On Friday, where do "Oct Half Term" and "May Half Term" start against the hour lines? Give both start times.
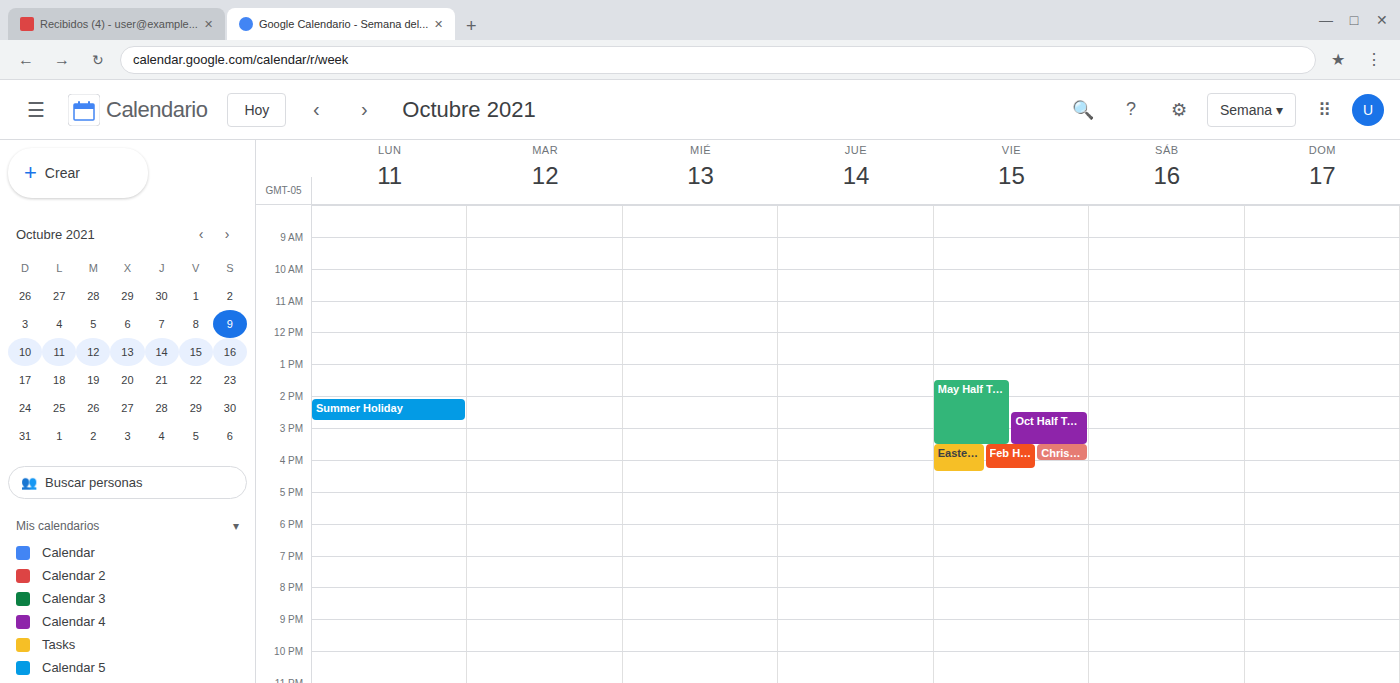
"Oct Half Term": 2:30 PM, halfway between the 2 PM and 3 PM lines. "May Half Term": 1:30 PM, halfway between the 1 PM and 2 PM lines.